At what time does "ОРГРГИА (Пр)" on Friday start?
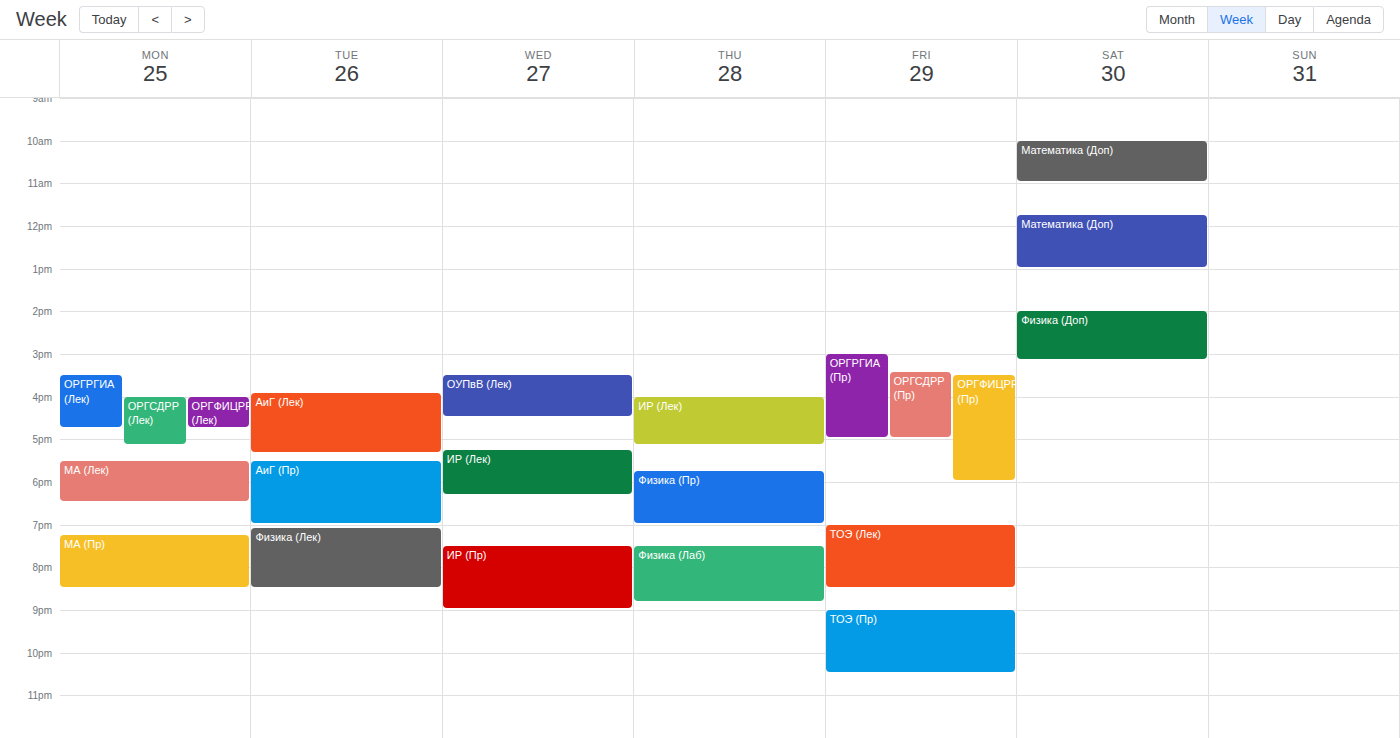
3:00 PM